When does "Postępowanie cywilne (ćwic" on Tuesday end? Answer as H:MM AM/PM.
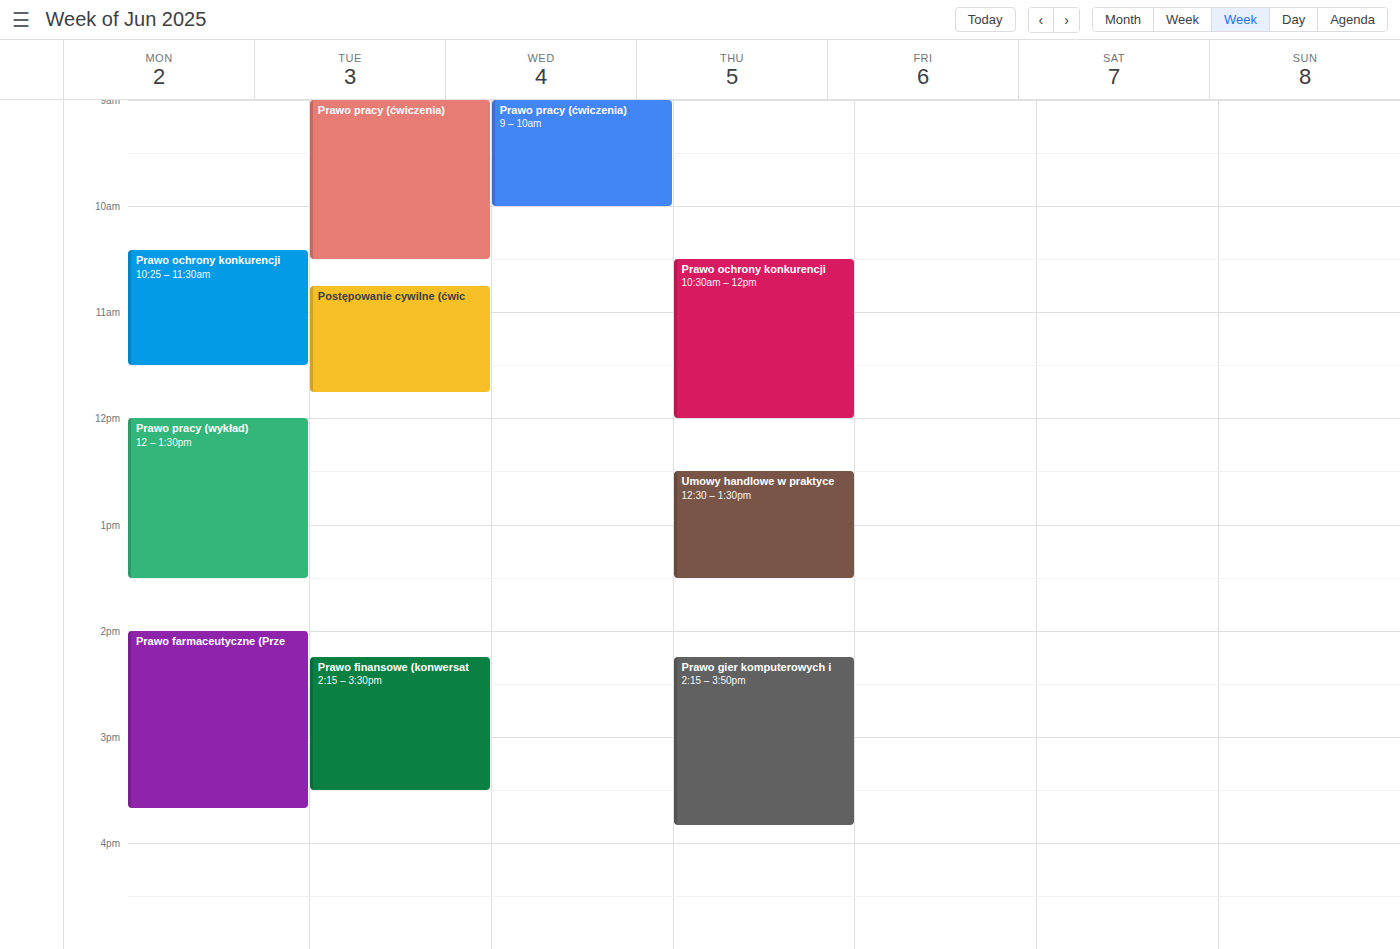
11:45 AM